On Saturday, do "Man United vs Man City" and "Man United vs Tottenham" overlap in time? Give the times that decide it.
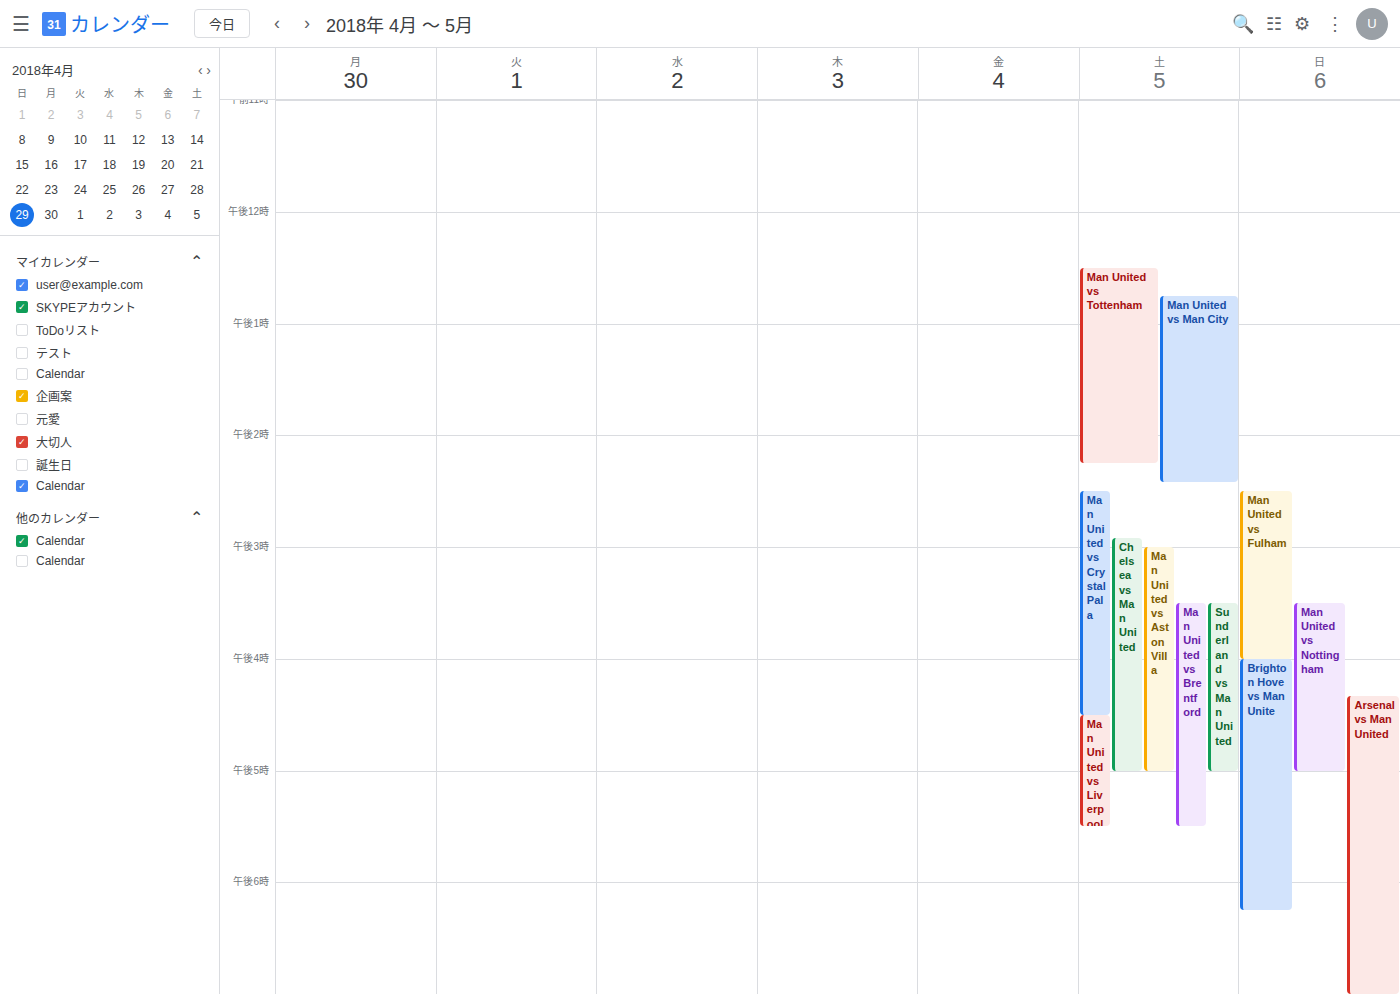
"Man United vs Man City" starts at 12:45 PM, before "Man United vs Tottenham" ends at 2:15 PM -- they overlap.